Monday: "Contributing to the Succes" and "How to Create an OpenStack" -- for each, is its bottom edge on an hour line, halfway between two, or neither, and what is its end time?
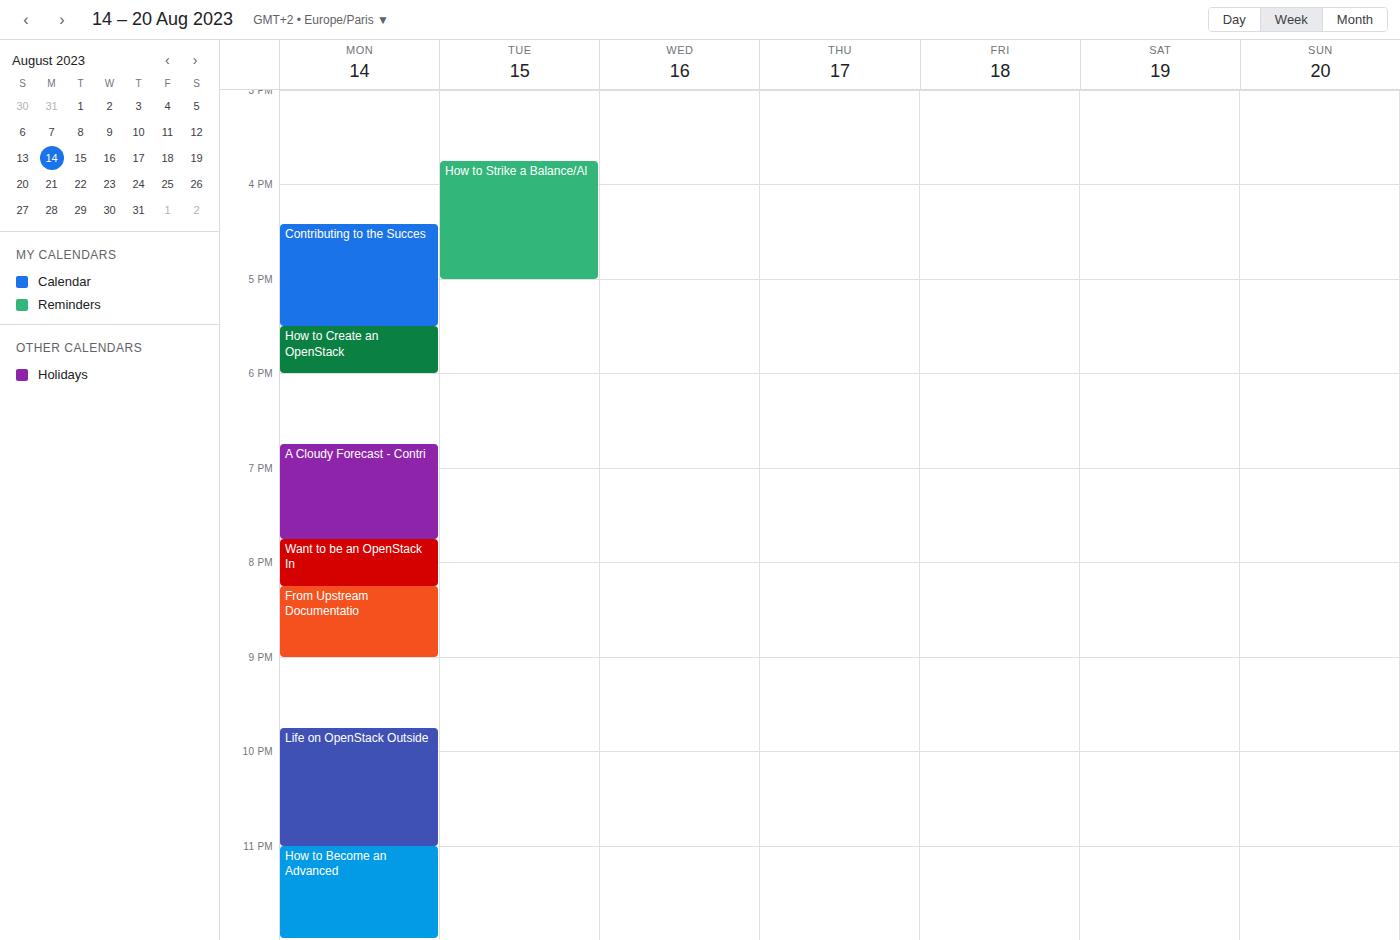
"Contributing to the Succes": 5:30 PM, halfway between the 5 PM and 6 PM lines. "How to Create an OpenStack": 6:00 PM, exactly on the 6 PM line.